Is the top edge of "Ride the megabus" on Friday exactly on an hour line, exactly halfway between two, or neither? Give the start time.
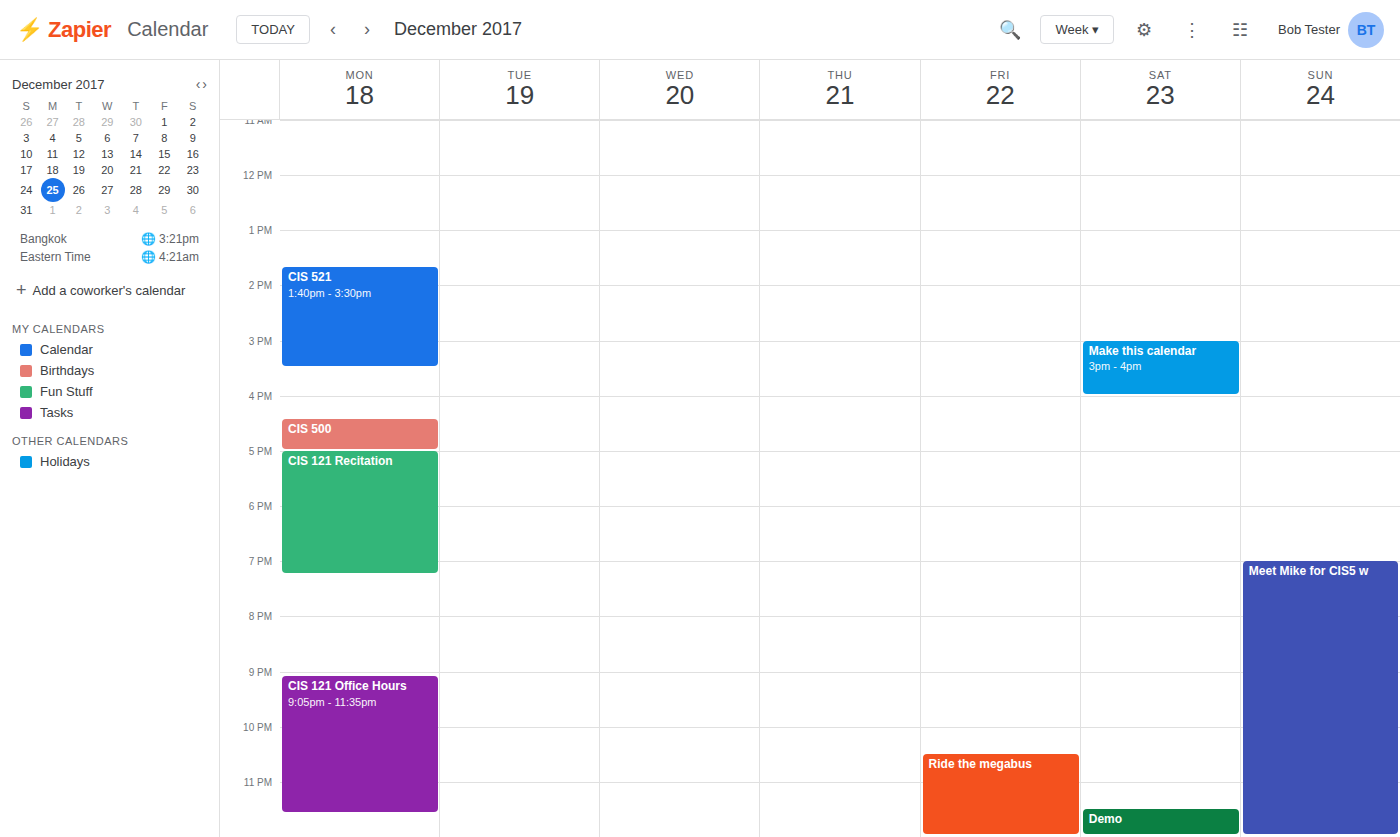
10:30 PM -- halfway between the 10 PM and 11 PM lines.